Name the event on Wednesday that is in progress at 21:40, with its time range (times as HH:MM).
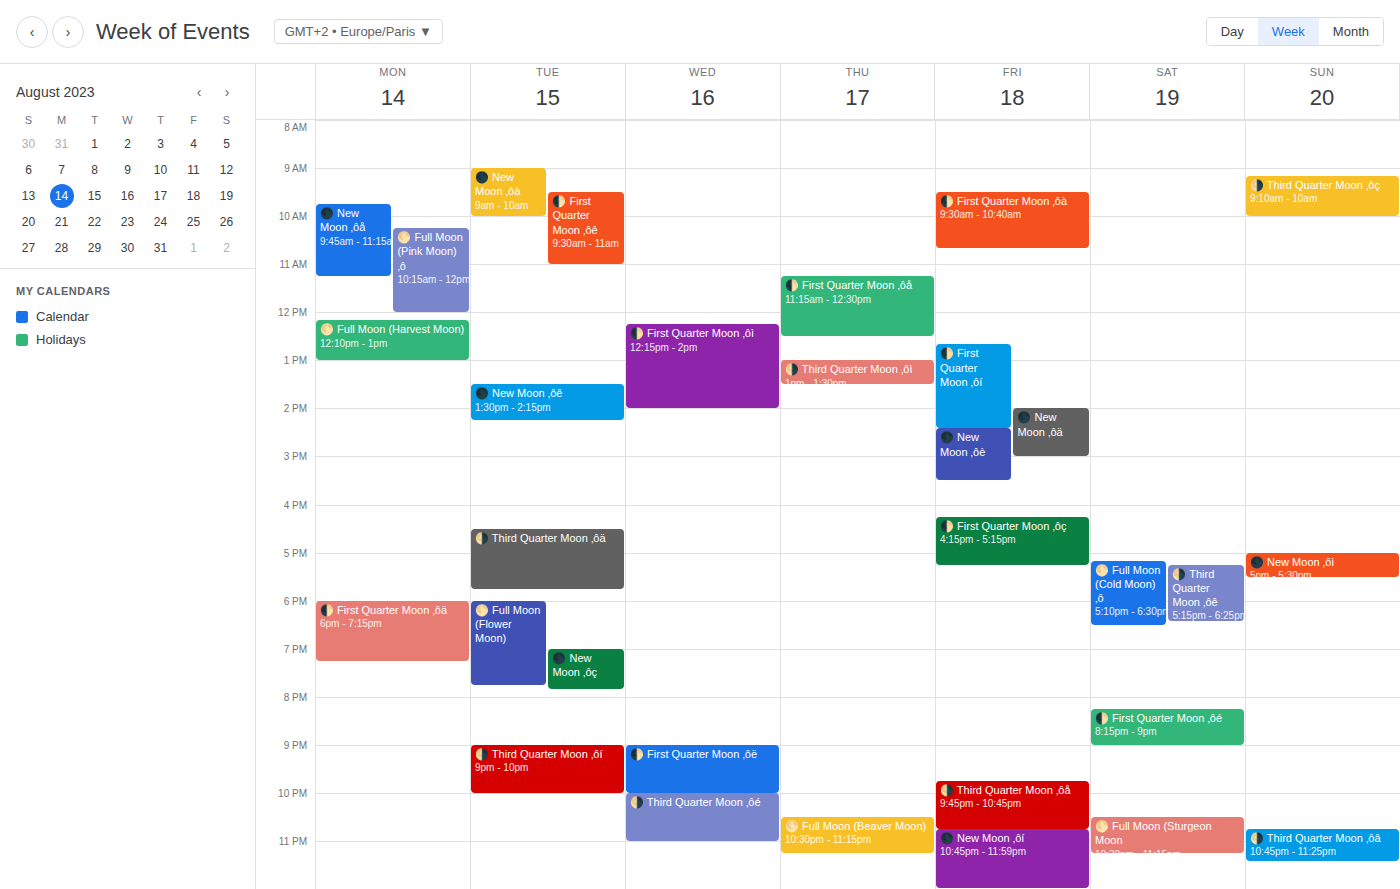
"🌓 First Quarter Moon ‚ôë", 21:00 to 22:00